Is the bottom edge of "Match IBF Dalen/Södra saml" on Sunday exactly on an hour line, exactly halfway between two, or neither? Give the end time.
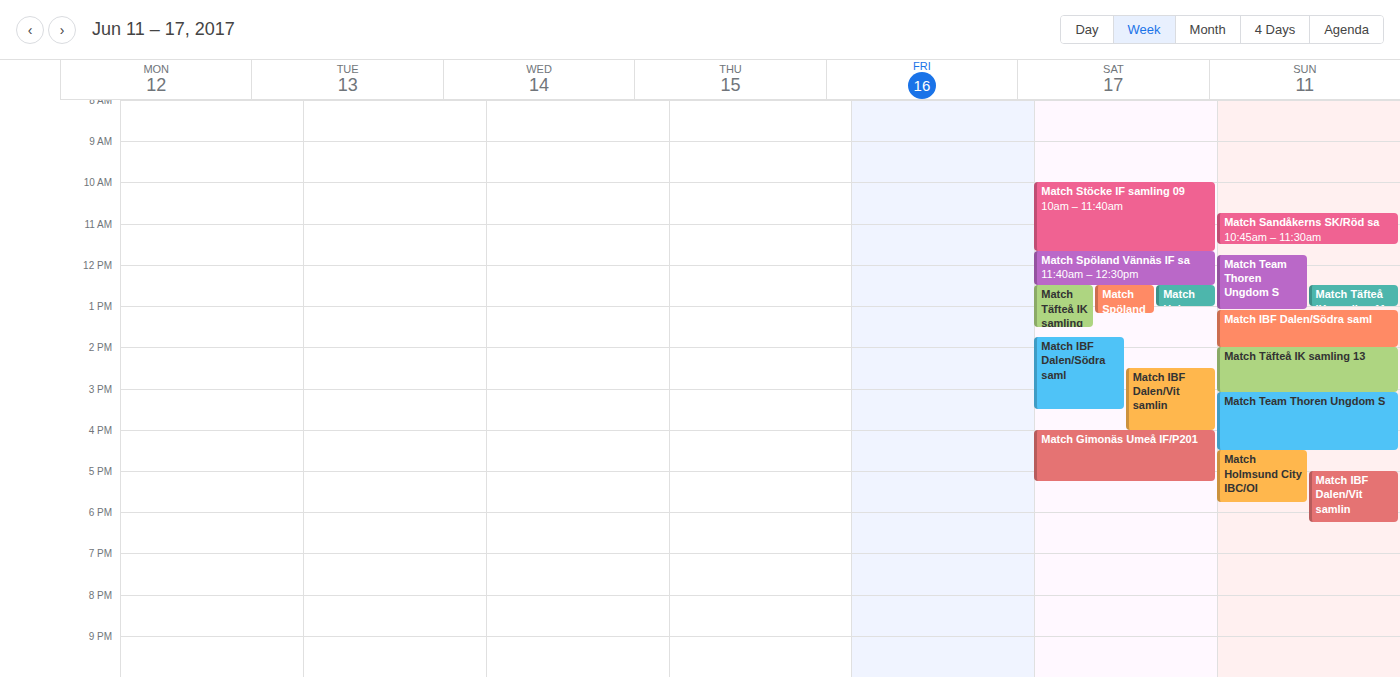
2:00 PM -- exactly on the 2 PM line.